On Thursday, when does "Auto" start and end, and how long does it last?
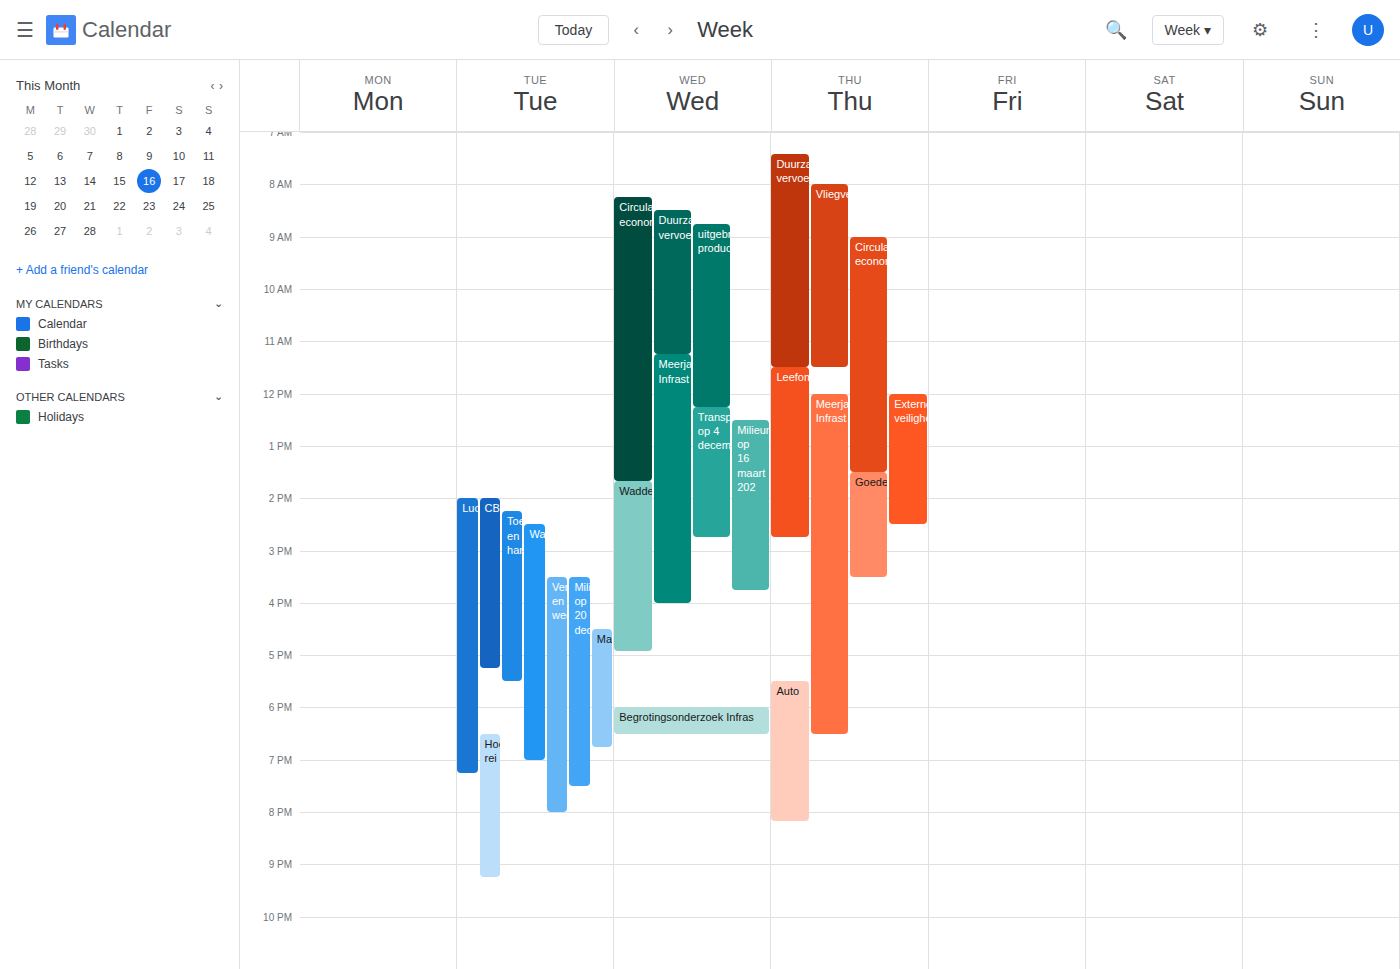
5:30 PM to 8:10 PM, 2 hours 40 minutes